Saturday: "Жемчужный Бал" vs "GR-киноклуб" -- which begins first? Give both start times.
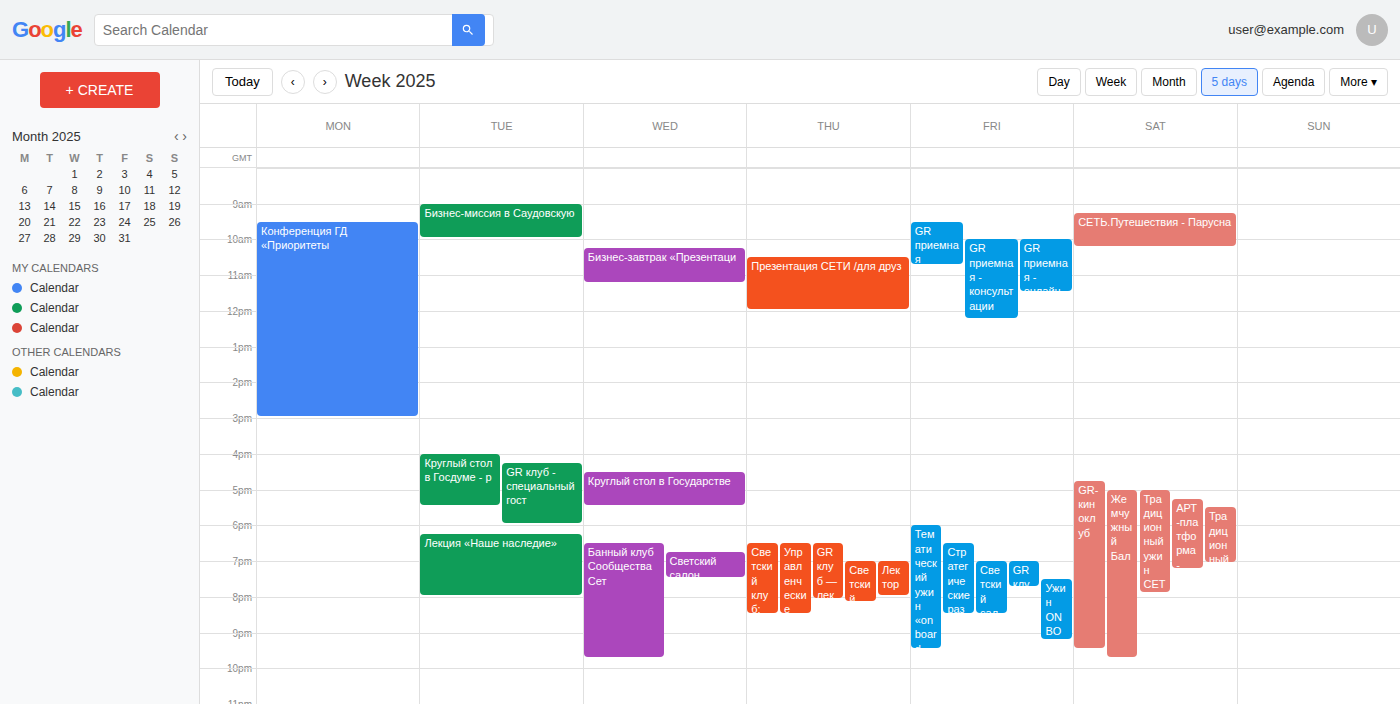
"GR-киноклуб" 4:45 PM; "Жемчужный Бал" 5:00 PM.